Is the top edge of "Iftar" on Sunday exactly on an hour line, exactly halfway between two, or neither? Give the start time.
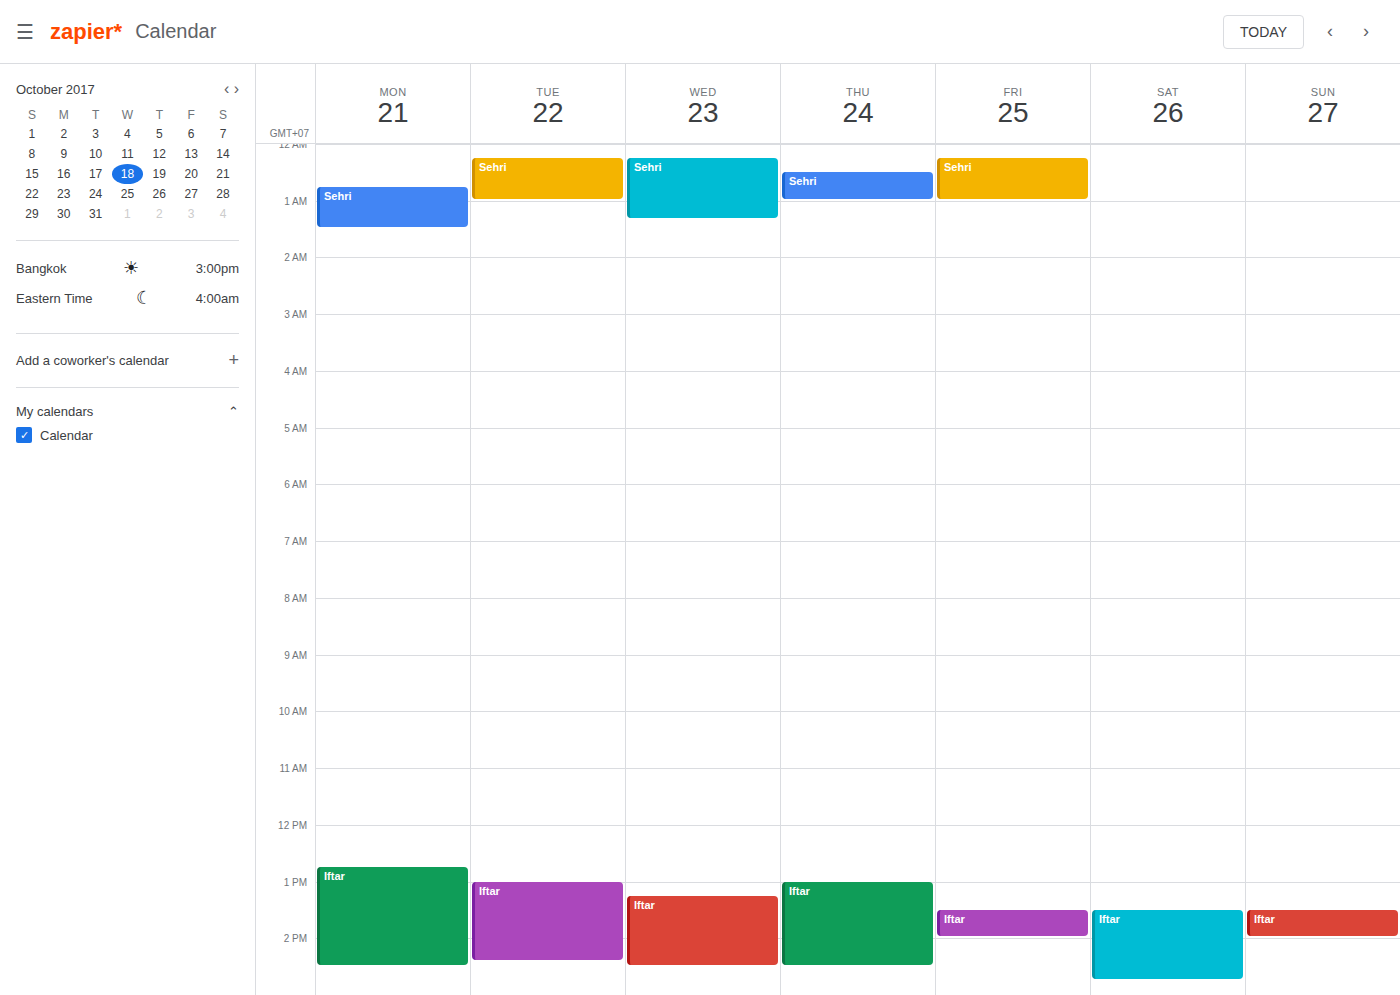
13:30 -- halfway between the 13:00 and 14:00 lines.